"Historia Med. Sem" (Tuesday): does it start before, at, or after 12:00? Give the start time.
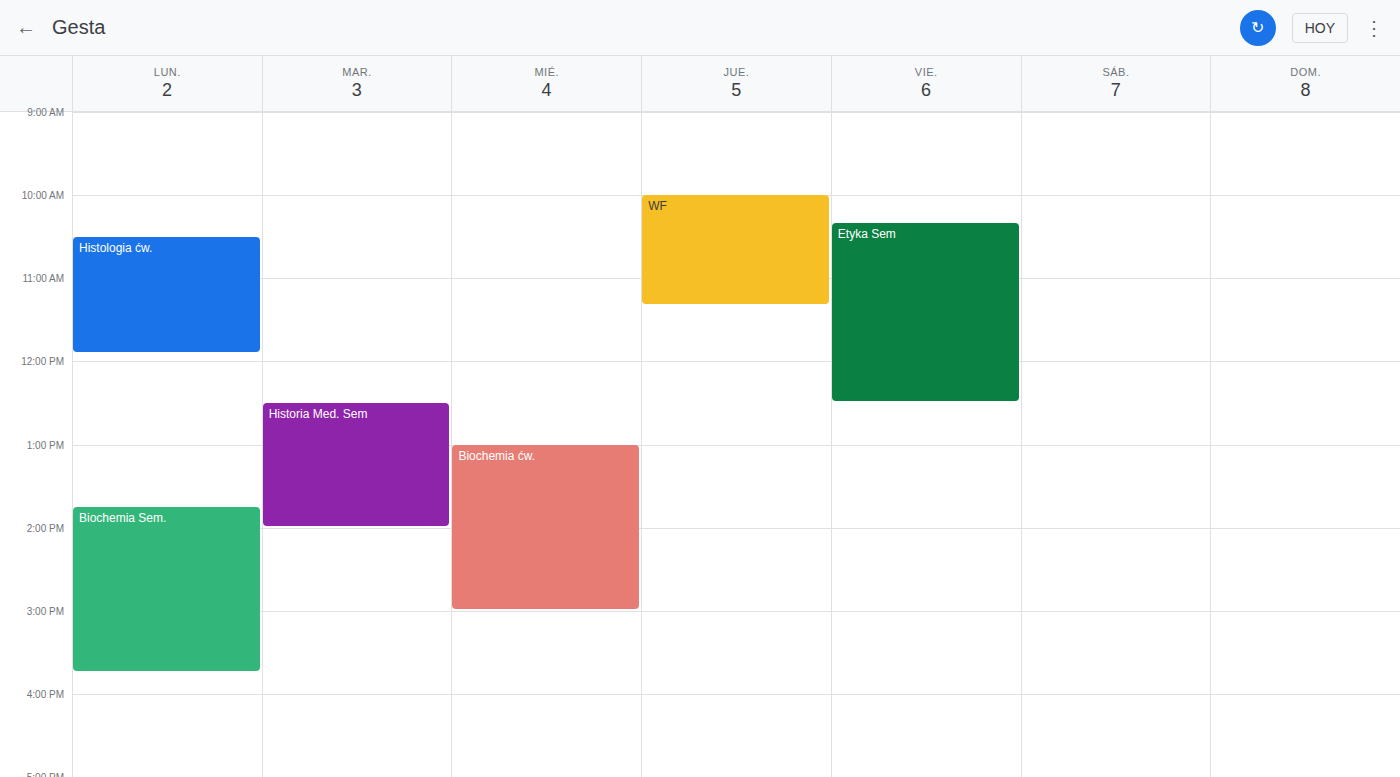
12:30 -- after 12:00, 30 minutes below the 12:00 line.